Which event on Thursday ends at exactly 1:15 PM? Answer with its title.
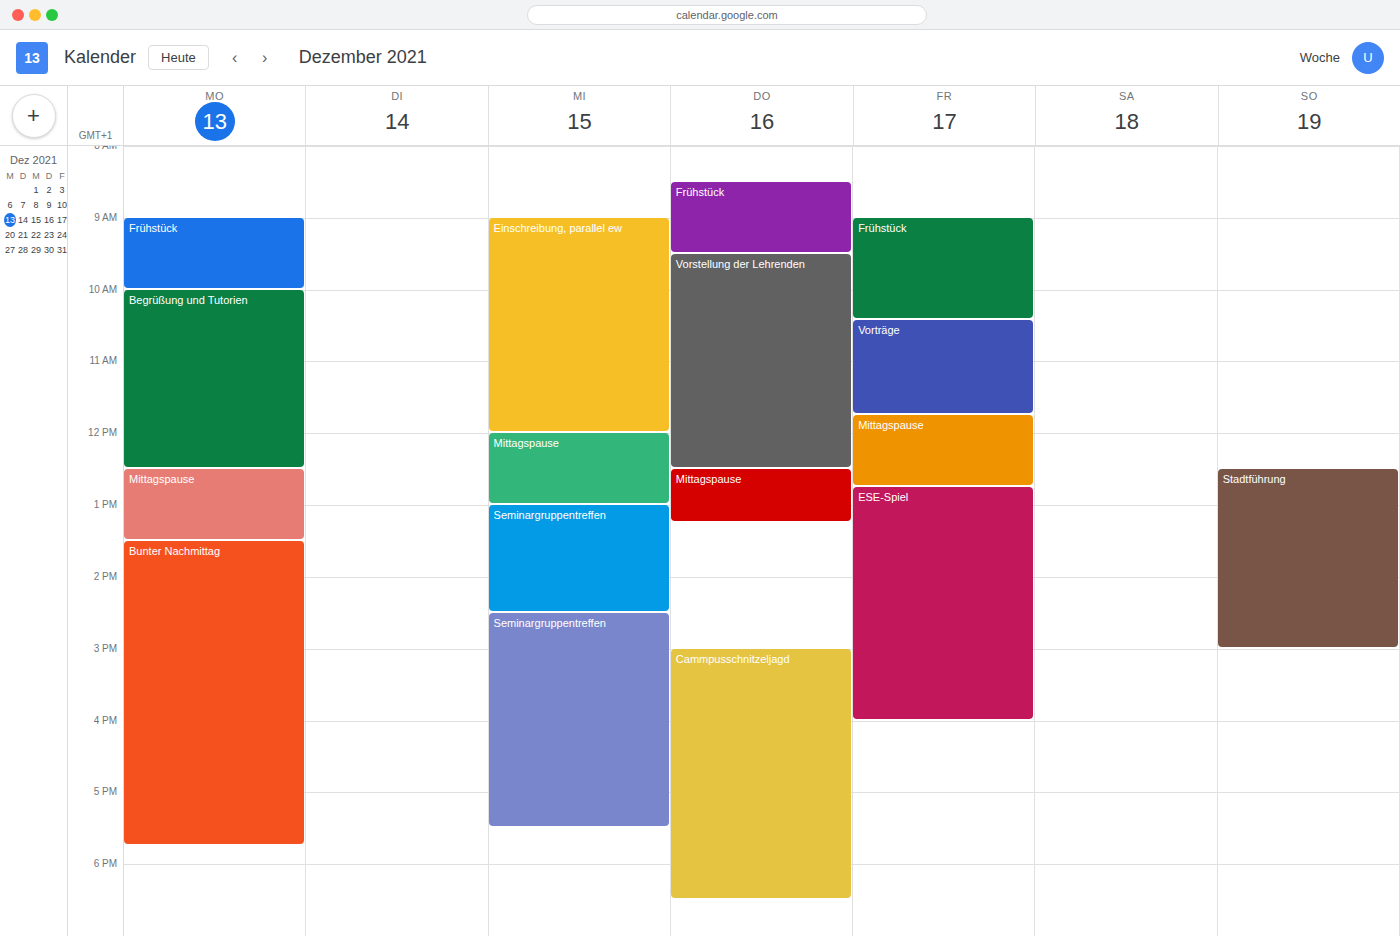
"Mittagspause"